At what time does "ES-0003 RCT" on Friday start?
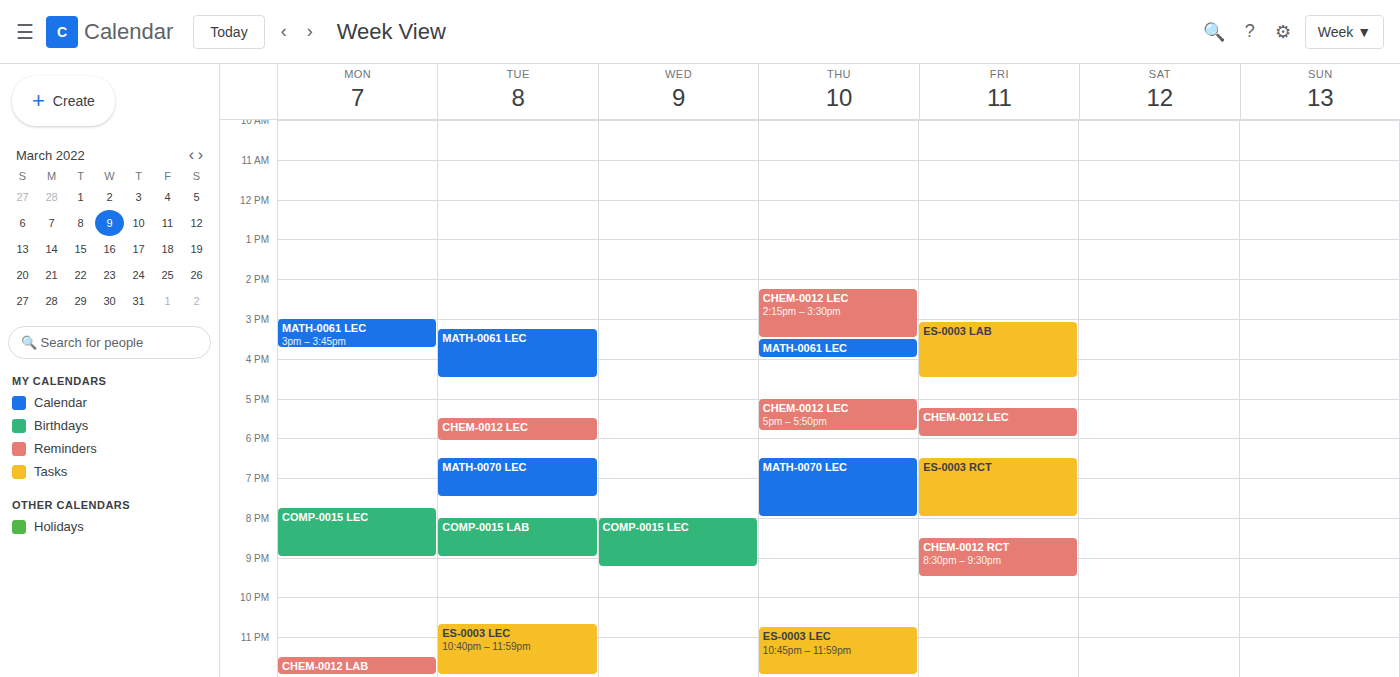
6:30 PM